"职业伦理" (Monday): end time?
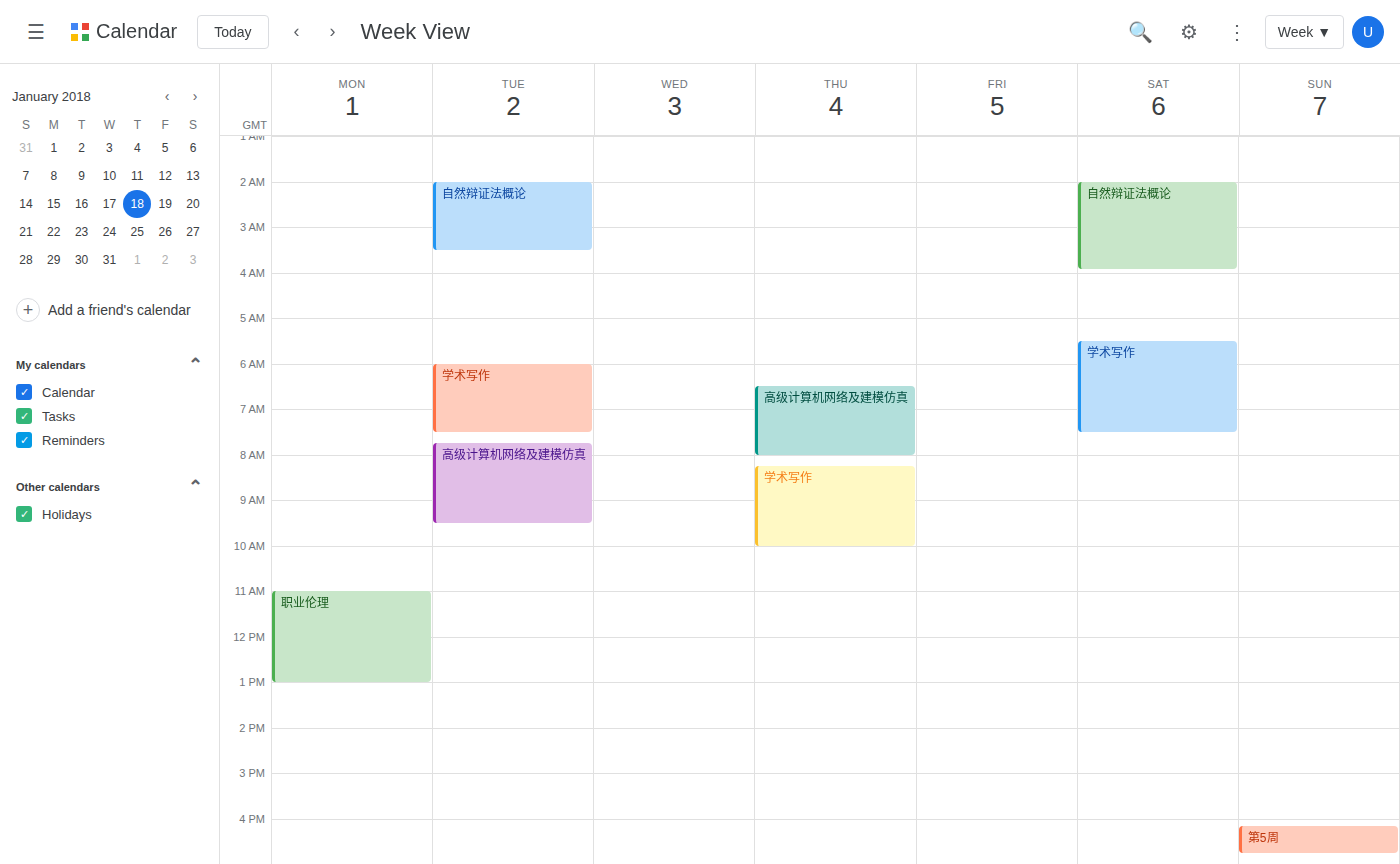
1:00 PM